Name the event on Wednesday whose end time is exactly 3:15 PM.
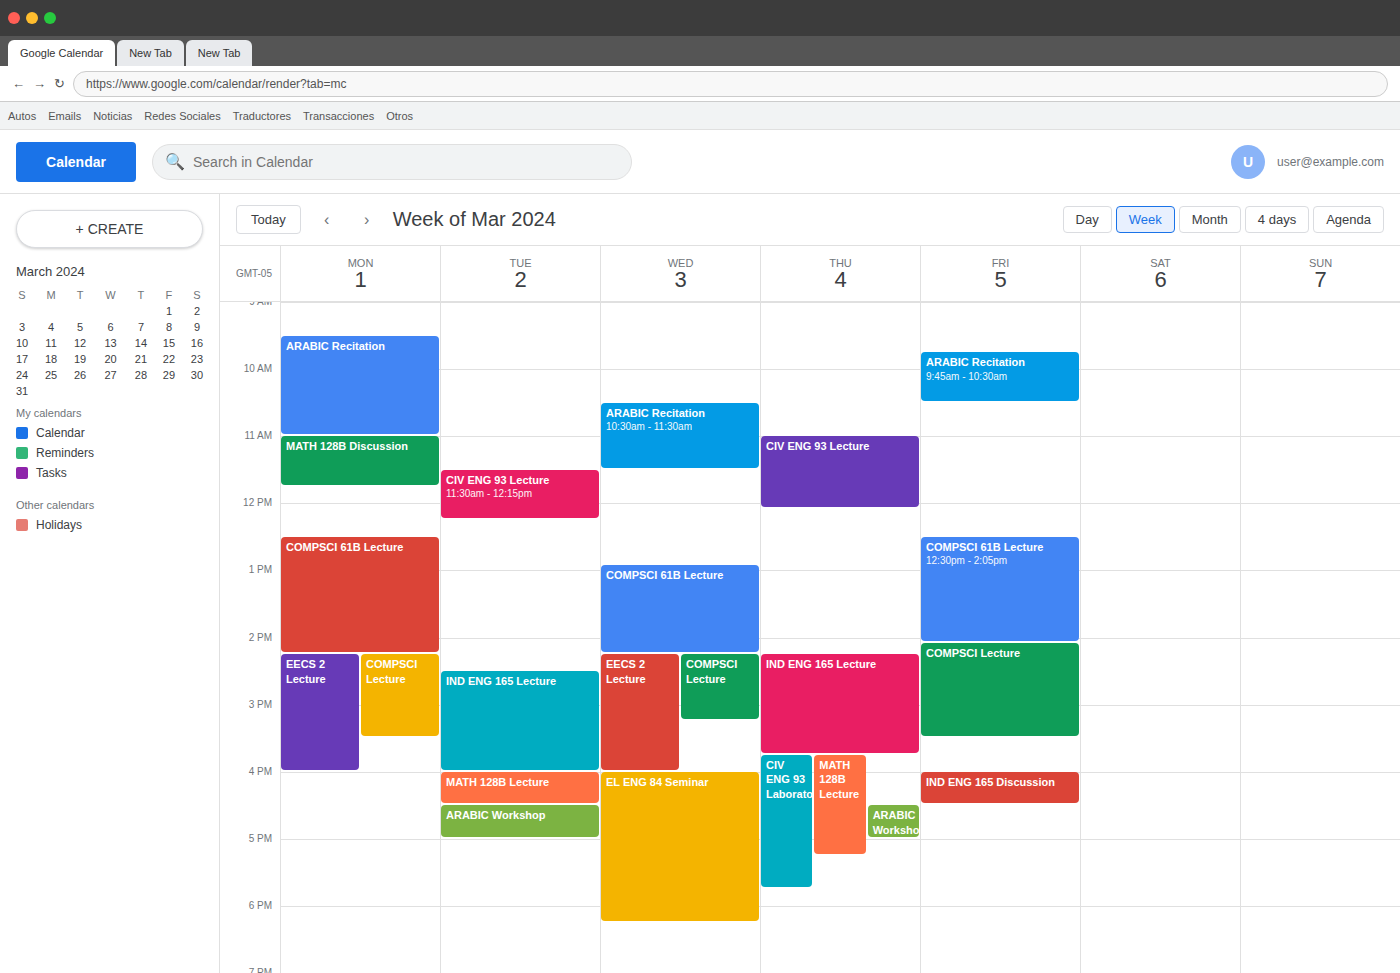
"COMPSCI Lecture"